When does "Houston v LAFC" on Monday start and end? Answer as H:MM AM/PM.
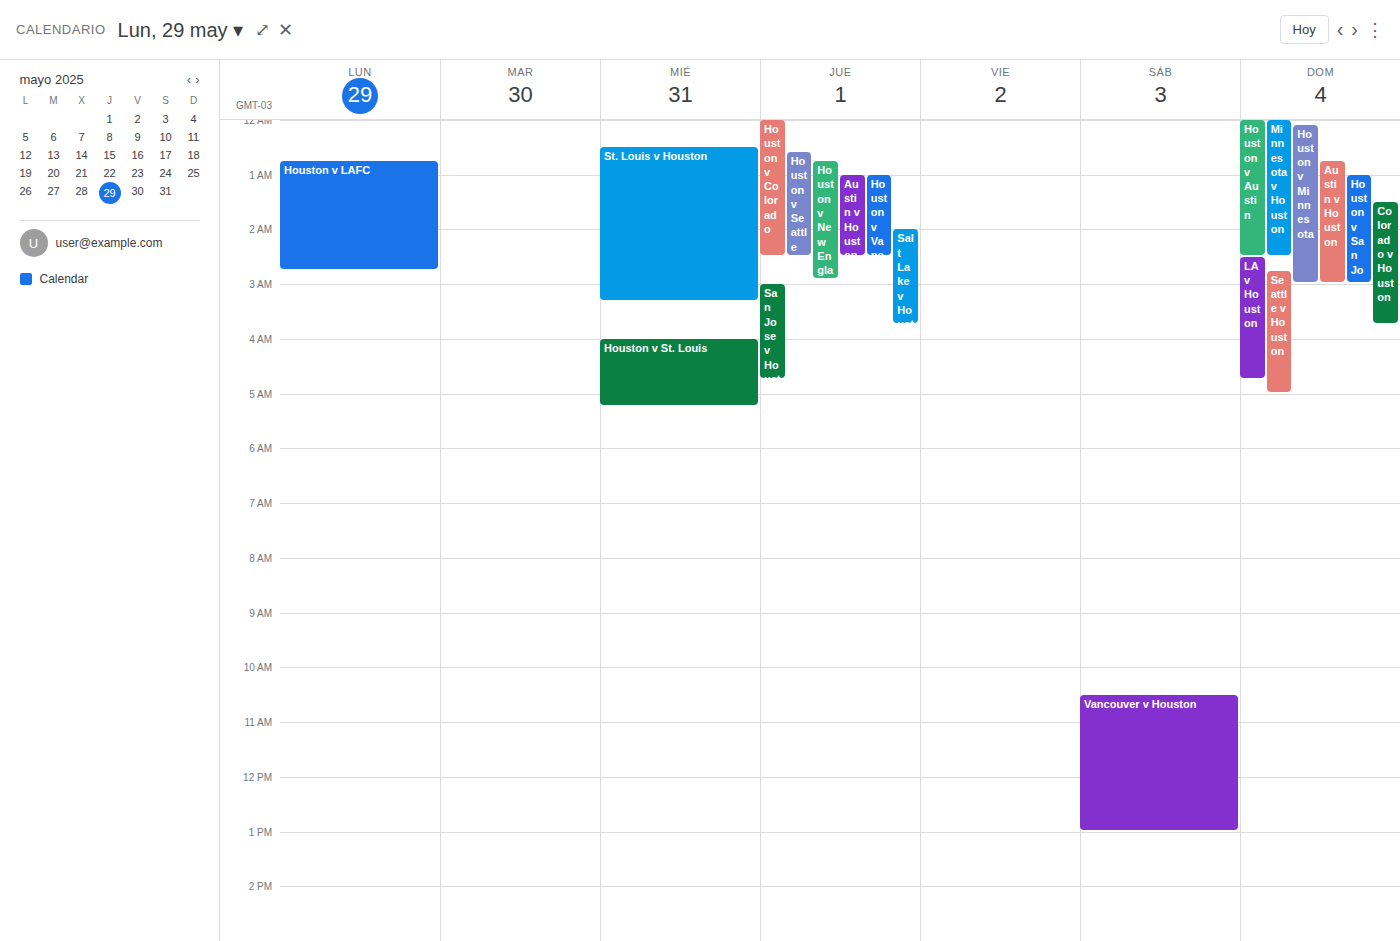
12:45 AM to 2:45 AM